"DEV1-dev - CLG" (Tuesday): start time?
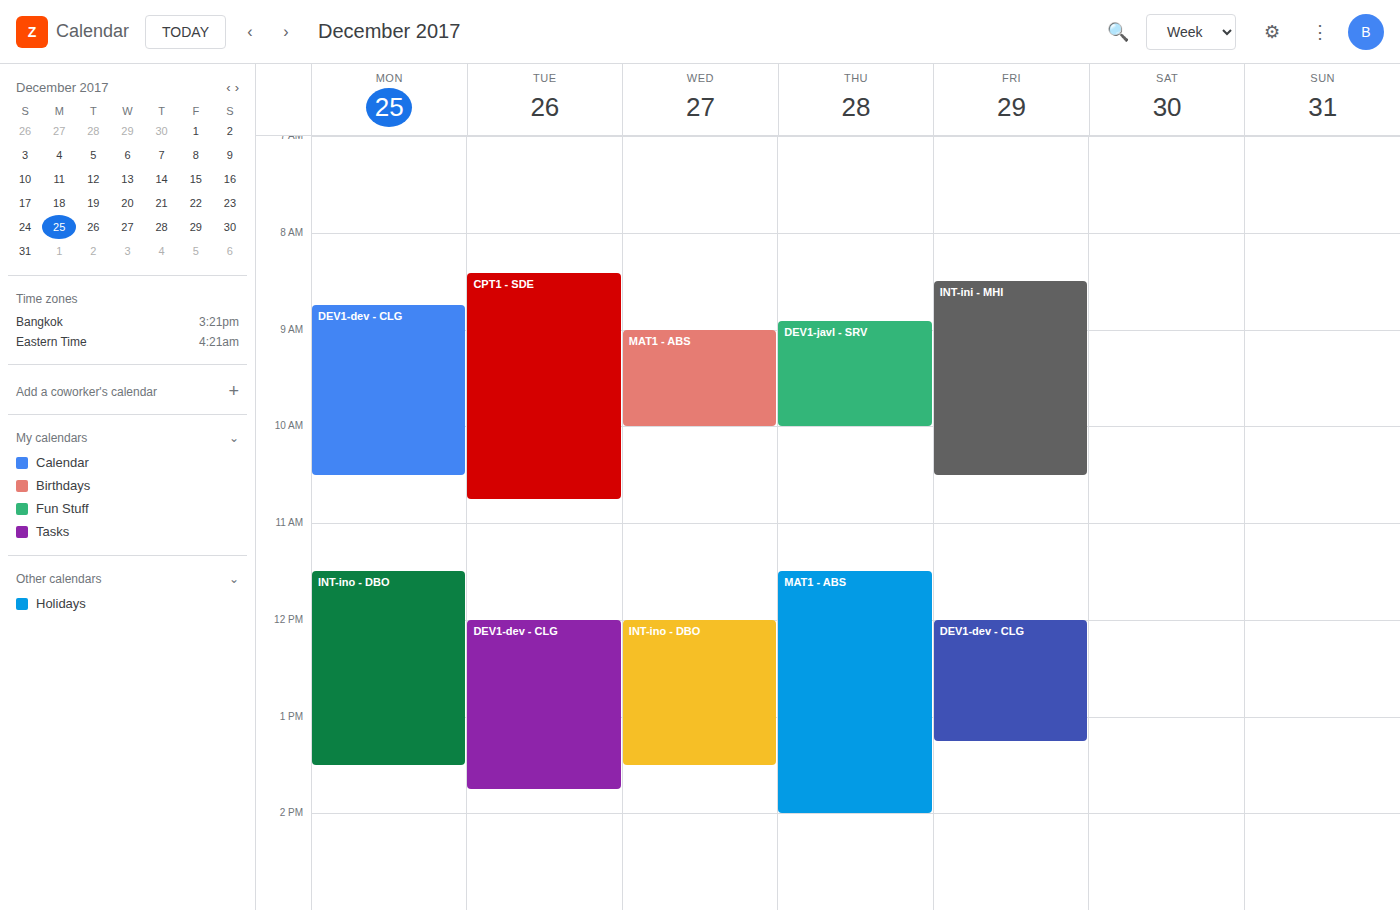
12:00 PM